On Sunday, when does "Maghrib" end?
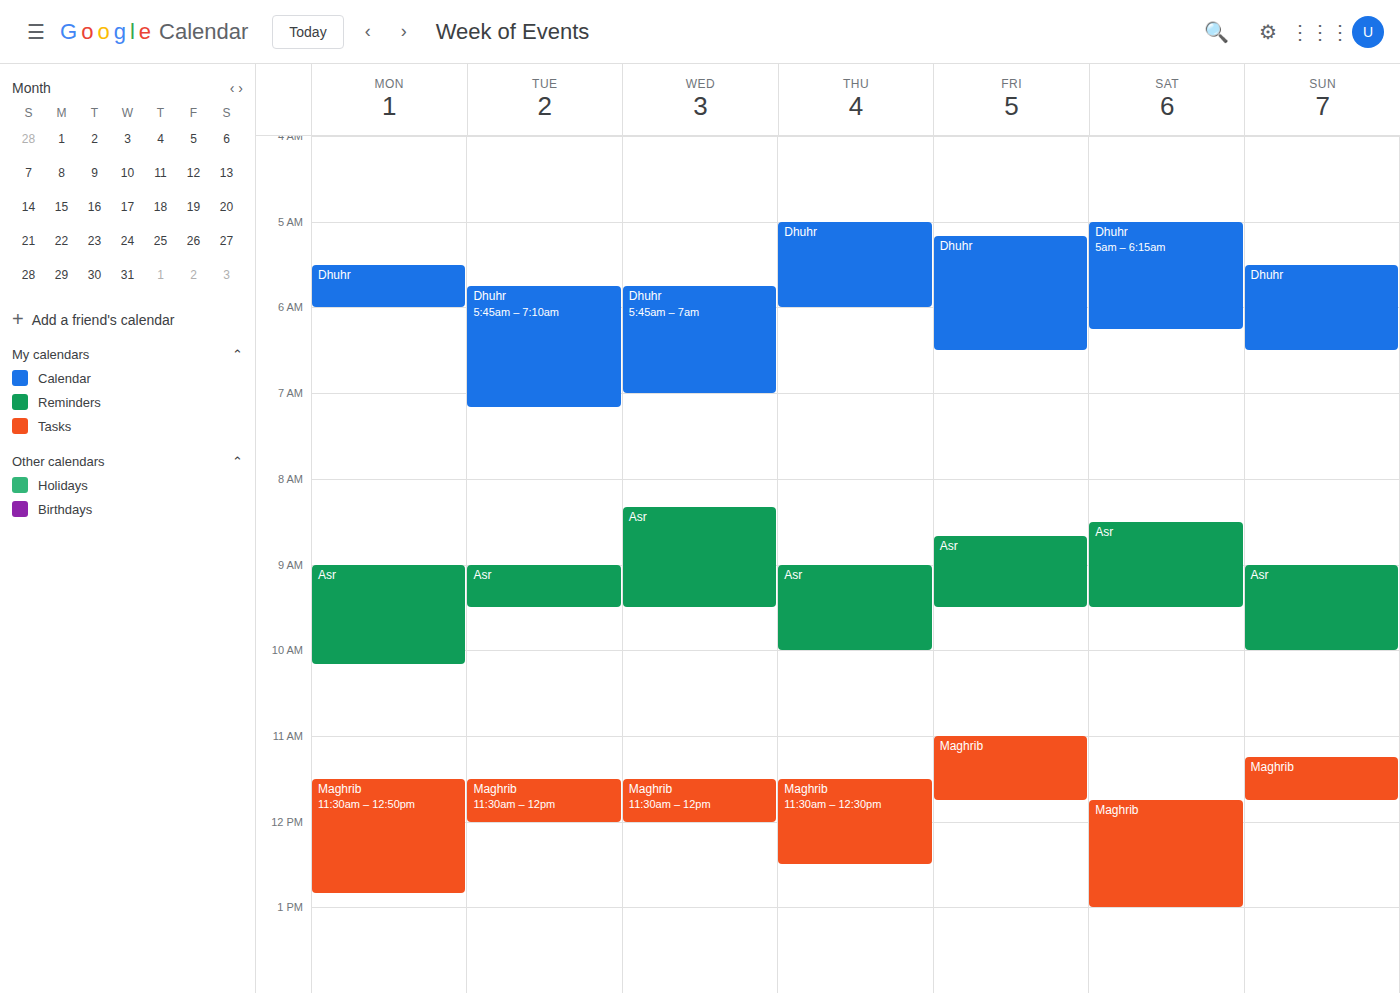
11:45 AM